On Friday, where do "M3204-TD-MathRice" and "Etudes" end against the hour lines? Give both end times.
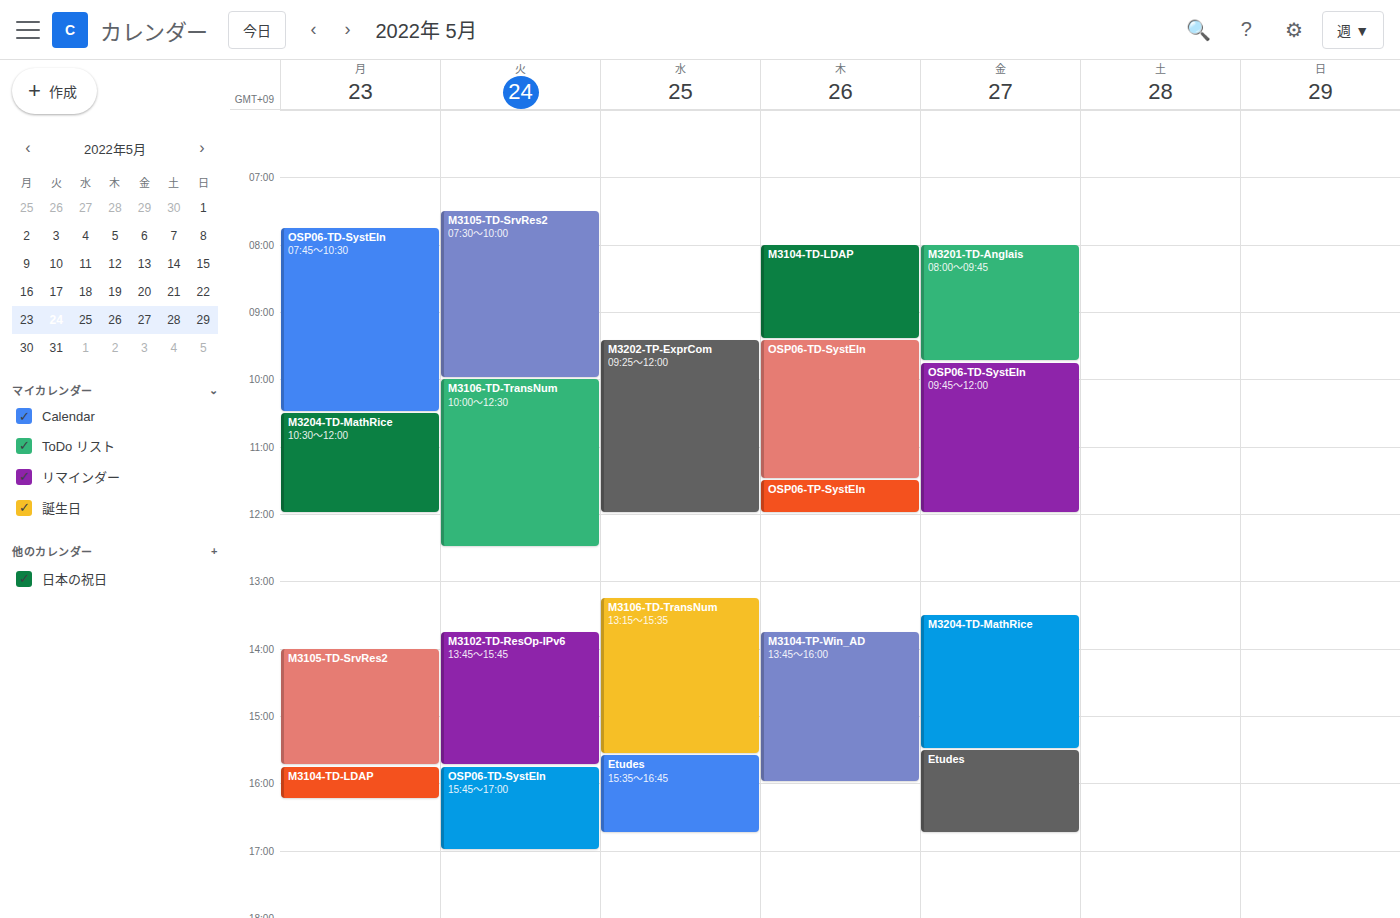
"M3204-TD-MathRice": 3:30 PM, halfway between the 3 PM and 4 PM lines. "Etudes": 4:45 PM, neither: three quarters of the way from the 4 PM line to the 5 PM line.